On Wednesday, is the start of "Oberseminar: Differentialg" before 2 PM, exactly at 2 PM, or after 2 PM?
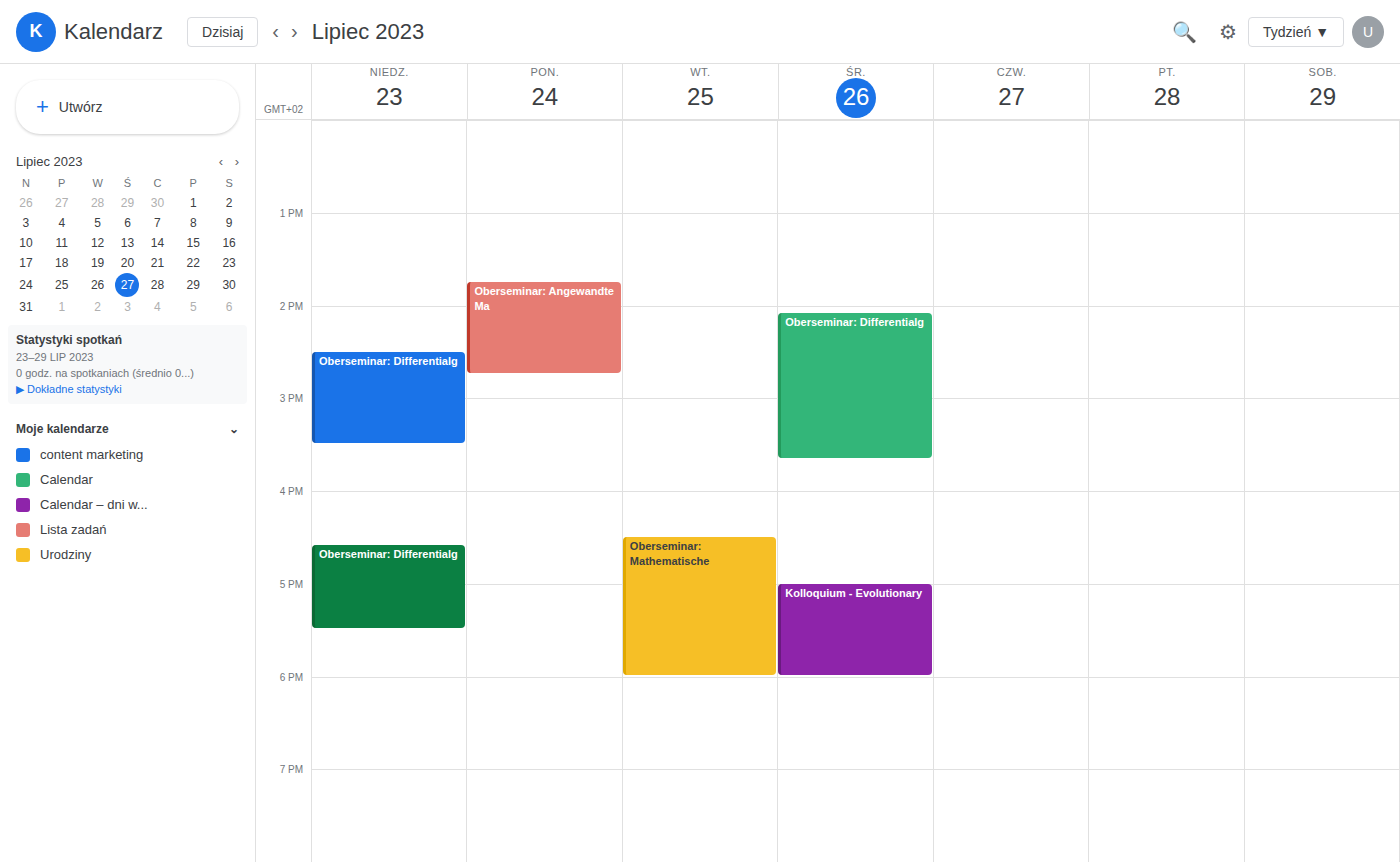
2:05 PM -- after 2 PM, 5 minutes below the 2 PM line.